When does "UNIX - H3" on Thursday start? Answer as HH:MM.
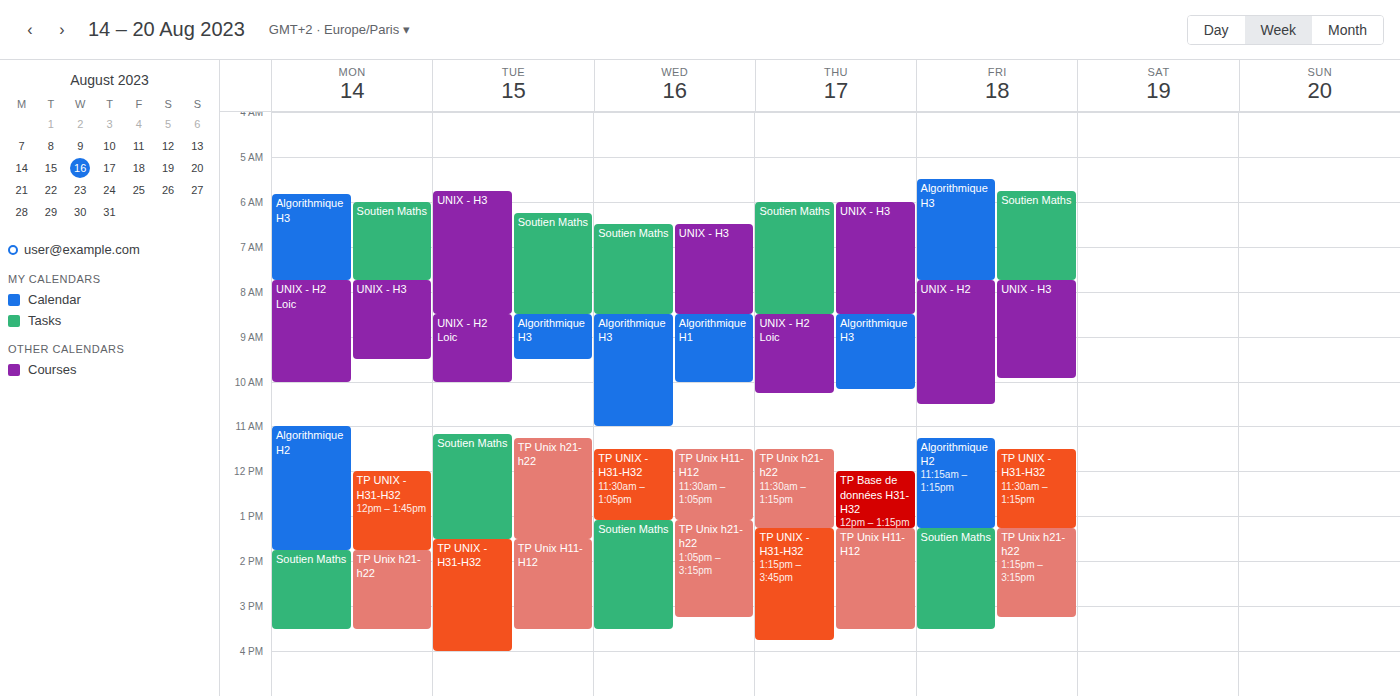
06:00